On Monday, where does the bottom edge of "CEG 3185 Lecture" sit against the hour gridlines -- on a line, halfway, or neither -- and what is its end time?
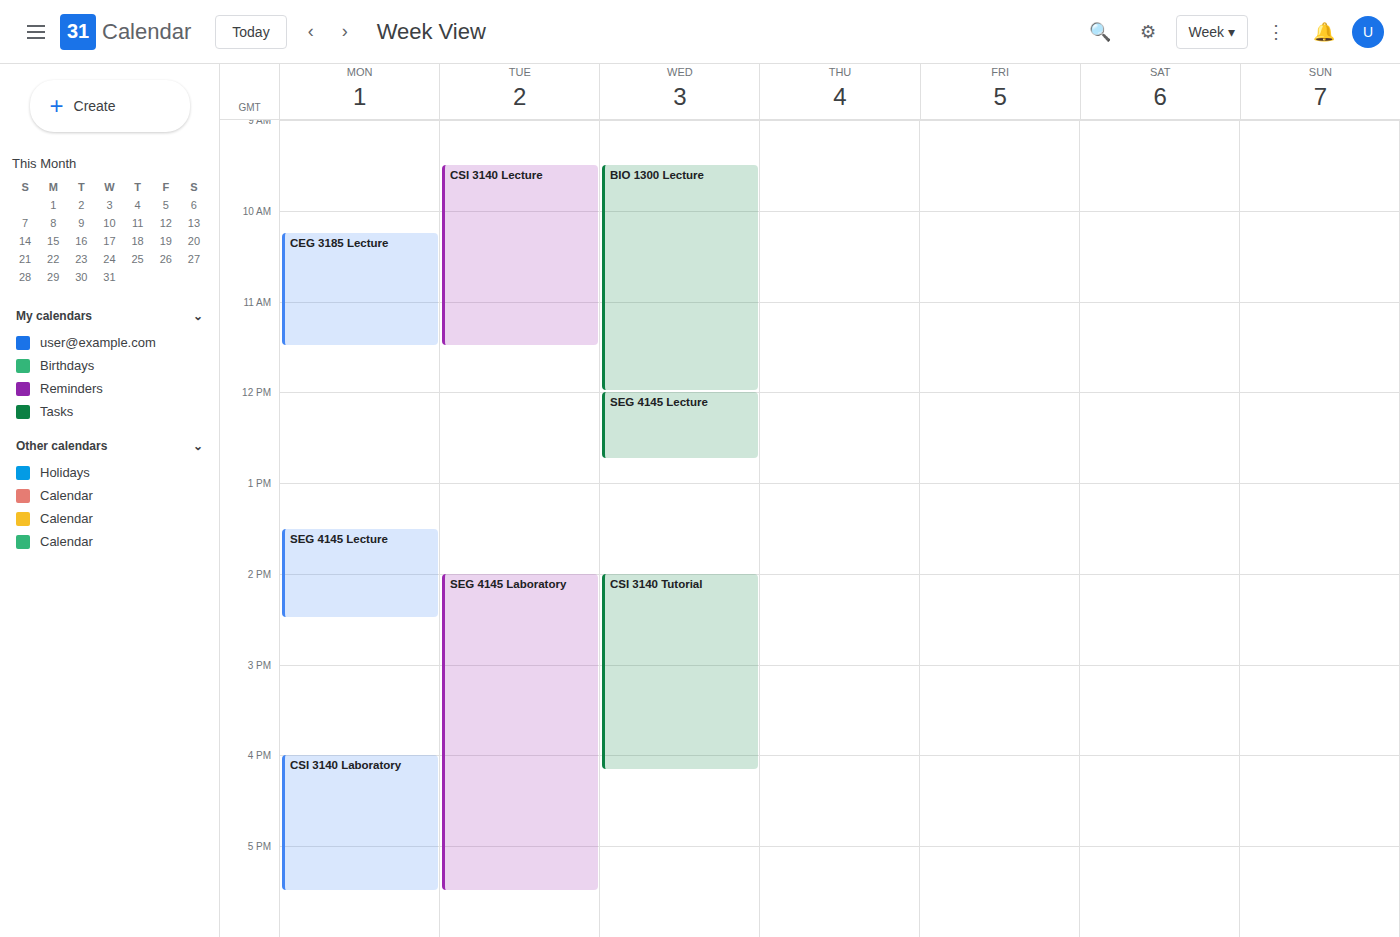
11:30 AM -- halfway between the 11 AM and 12 PM lines.